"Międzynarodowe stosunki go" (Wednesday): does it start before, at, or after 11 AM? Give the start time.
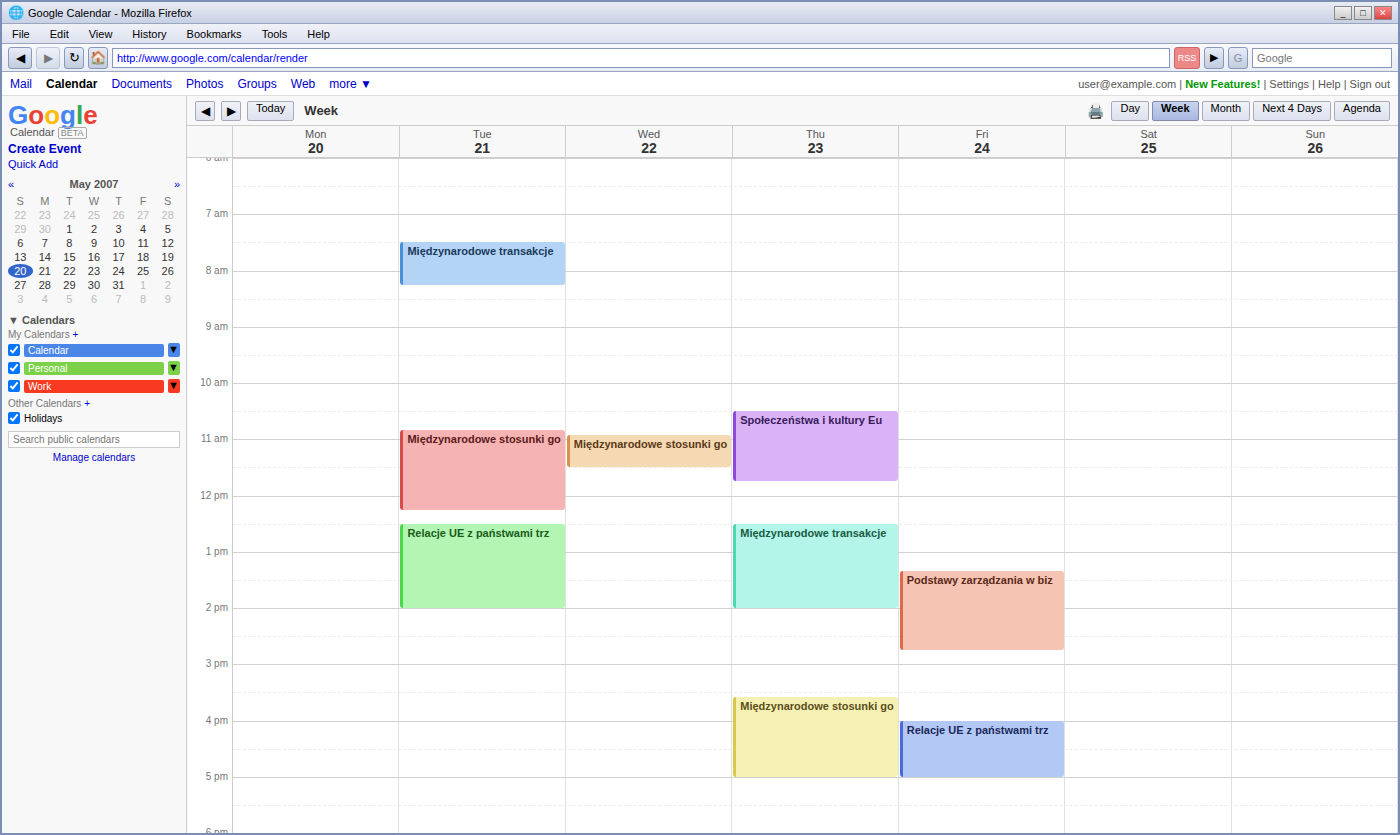
10:55 AM -- before 11 AM, 5 minutes above the 11 AM line.